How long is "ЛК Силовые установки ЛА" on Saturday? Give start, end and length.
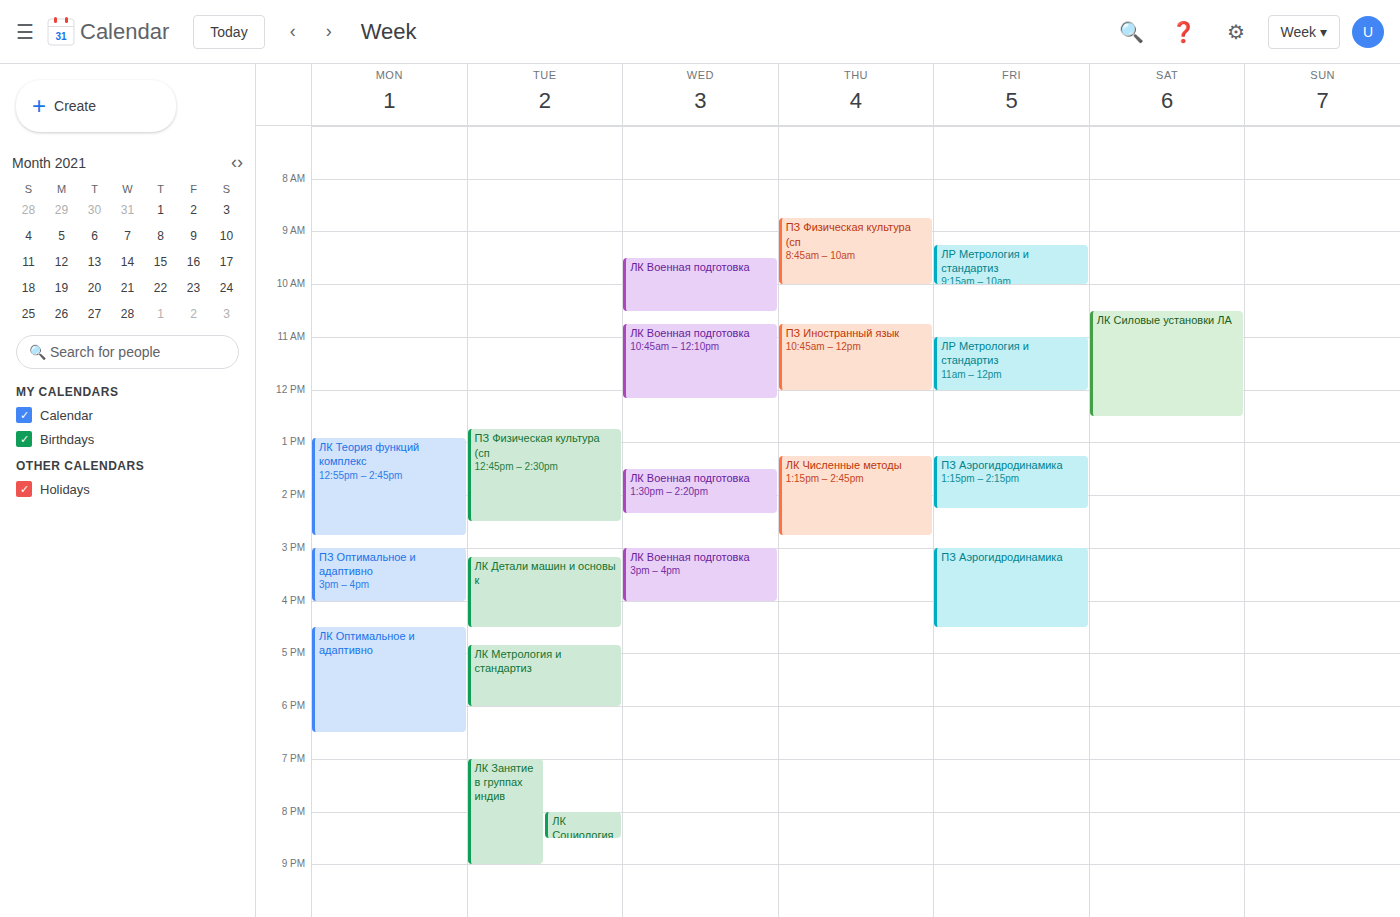
10:30 AM to 12:30 PM, 2 hours